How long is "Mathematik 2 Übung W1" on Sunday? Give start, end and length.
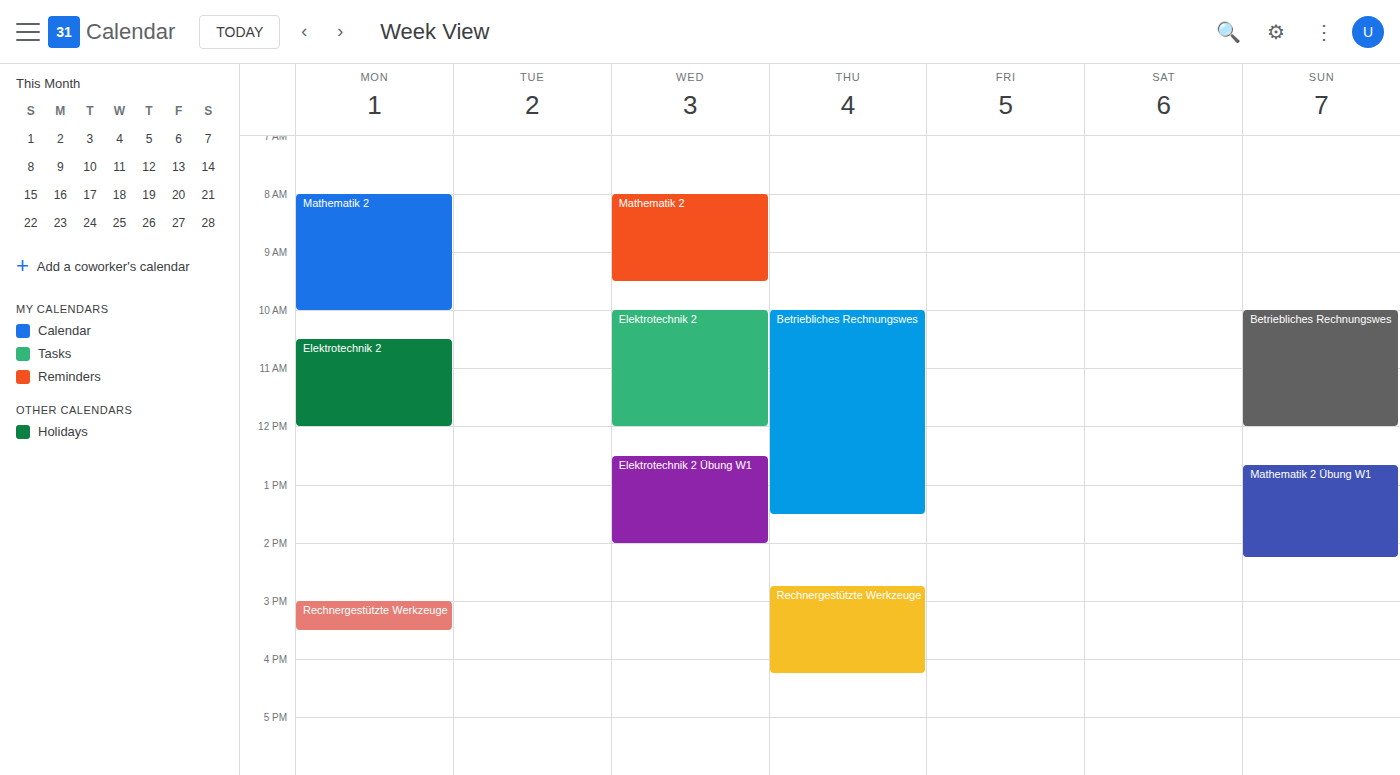
12:40 PM to 2:15 PM, 1 hour 35 minutes